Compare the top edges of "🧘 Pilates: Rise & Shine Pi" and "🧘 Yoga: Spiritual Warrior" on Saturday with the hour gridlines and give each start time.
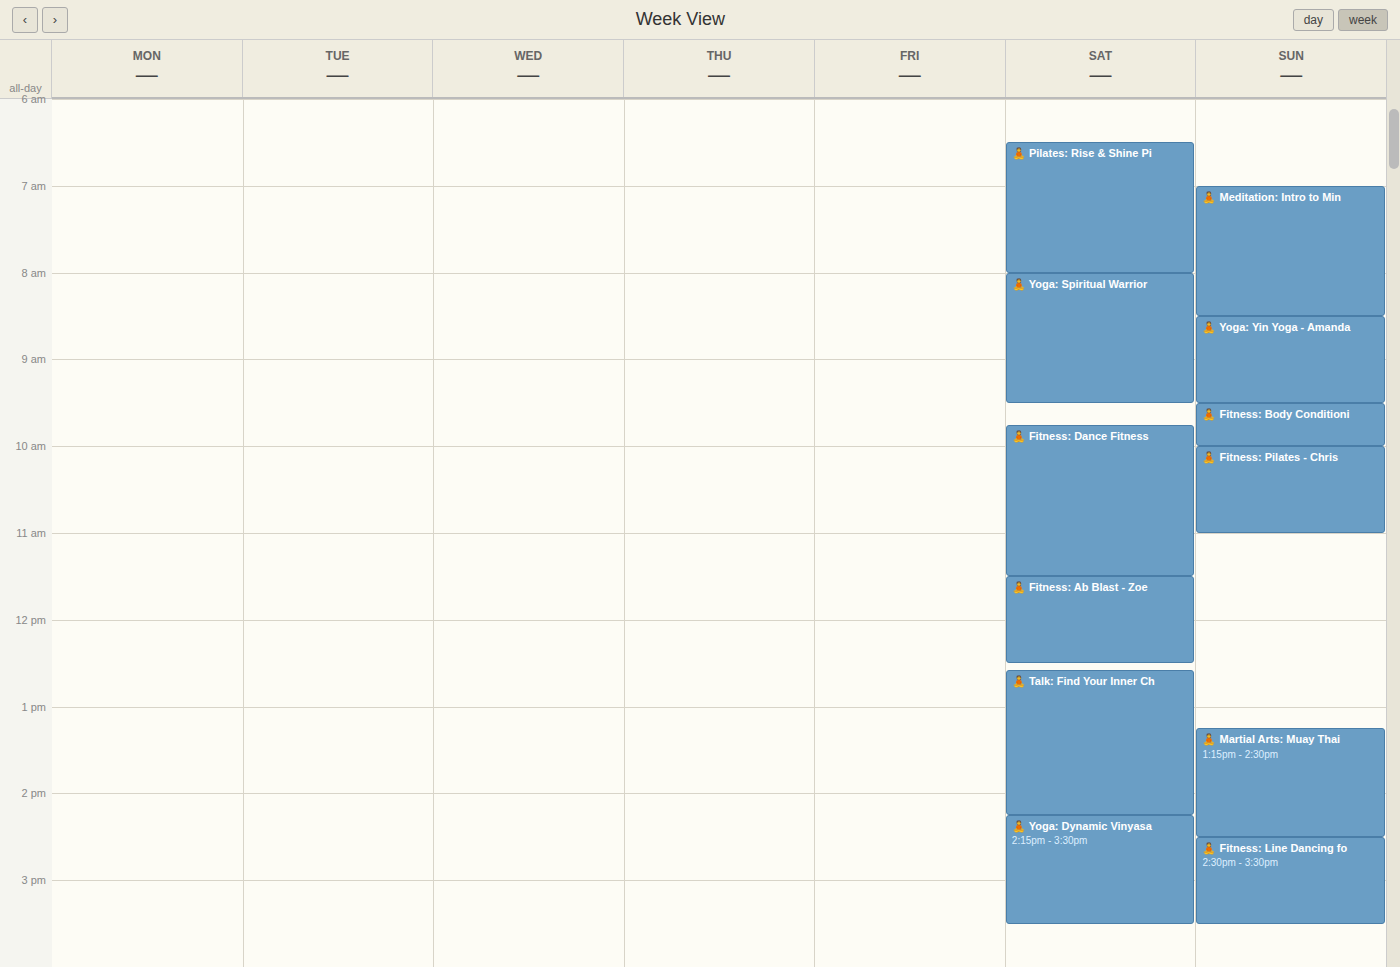
"🧘 Pilates: Rise & Shine Pi": 6:30 AM, halfway between the 6 AM and 7 AM lines. "🧘 Yoga: Spiritual Warrior": 8:00 AM, exactly on the 8 AM line.